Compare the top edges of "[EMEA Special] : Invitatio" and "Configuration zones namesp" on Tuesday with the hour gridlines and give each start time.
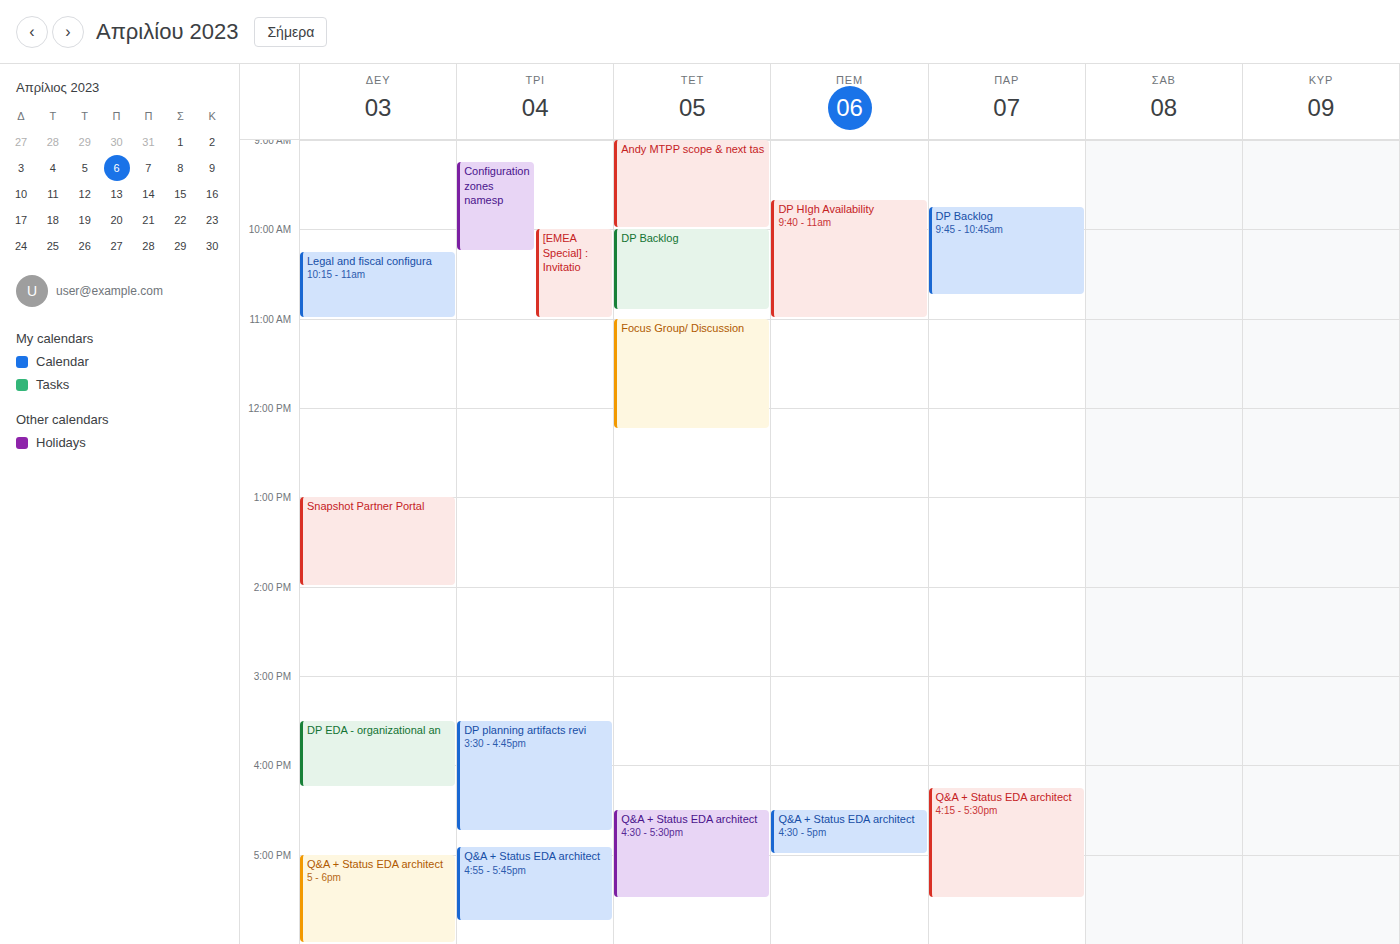
"[EMEA Special] : Invitatio": 10:00 AM, exactly on the 10 AM line. "Configuration zones namesp": 9:15 AM, neither: a quarter of the way from the 9 AM line to the 10 AM line.